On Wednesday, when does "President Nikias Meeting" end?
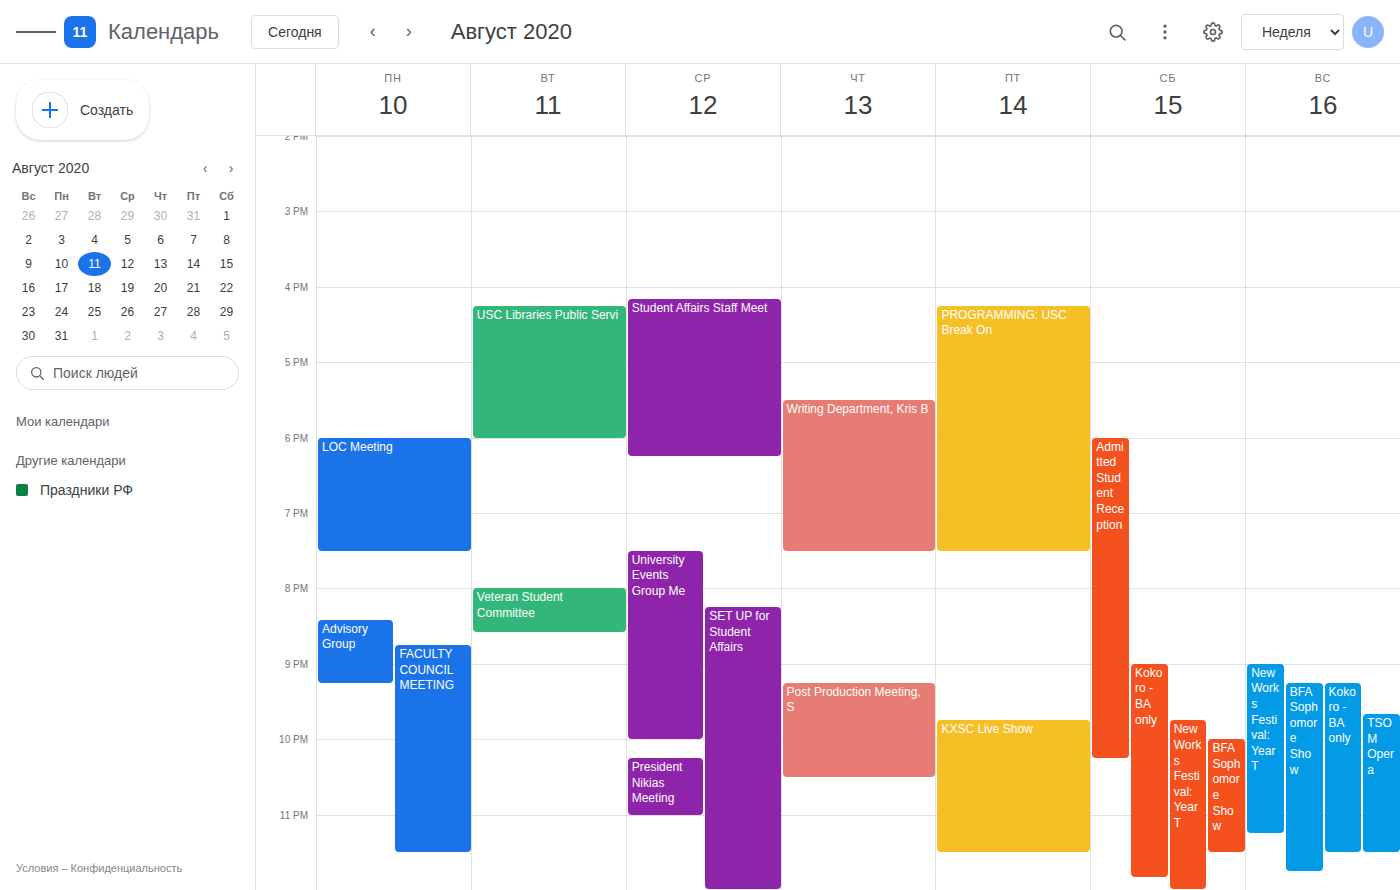
23:00